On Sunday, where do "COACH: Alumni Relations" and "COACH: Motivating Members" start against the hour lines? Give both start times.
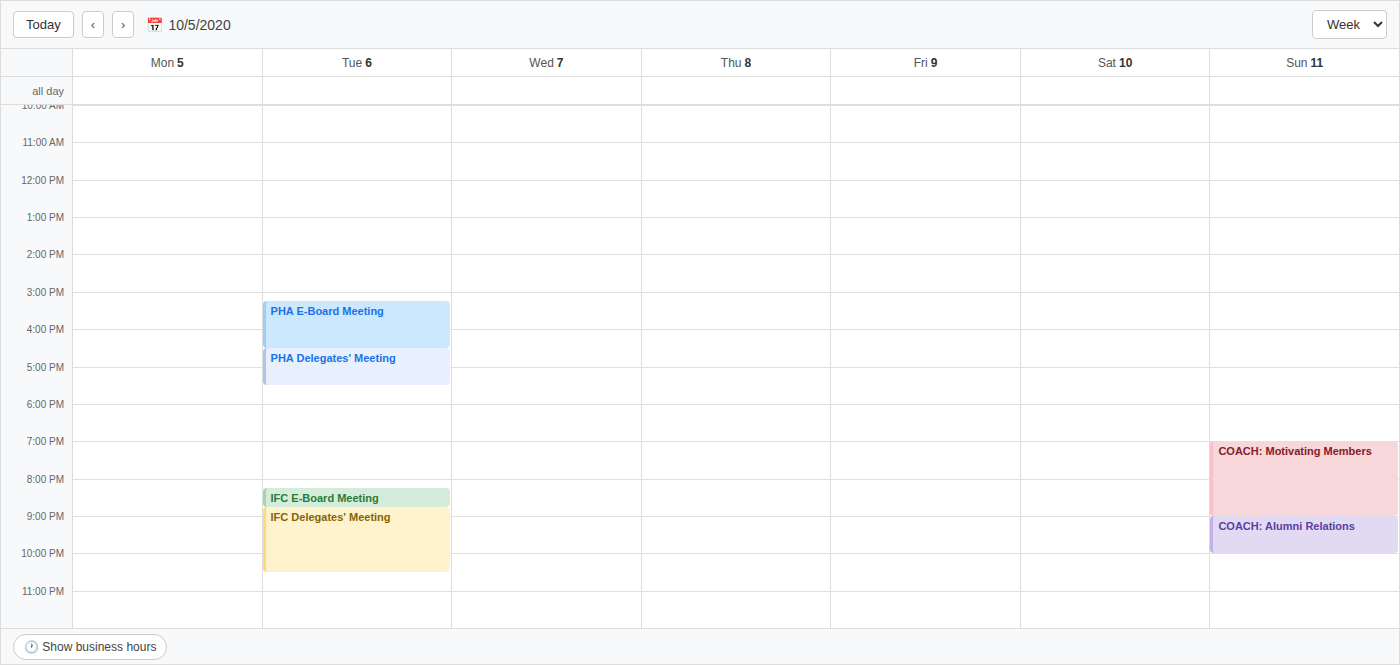
"COACH: Alumni Relations": 21:00, exactly on the 21:00 line. "COACH: Motivating Members": 19:00, exactly on the 19:00 line.